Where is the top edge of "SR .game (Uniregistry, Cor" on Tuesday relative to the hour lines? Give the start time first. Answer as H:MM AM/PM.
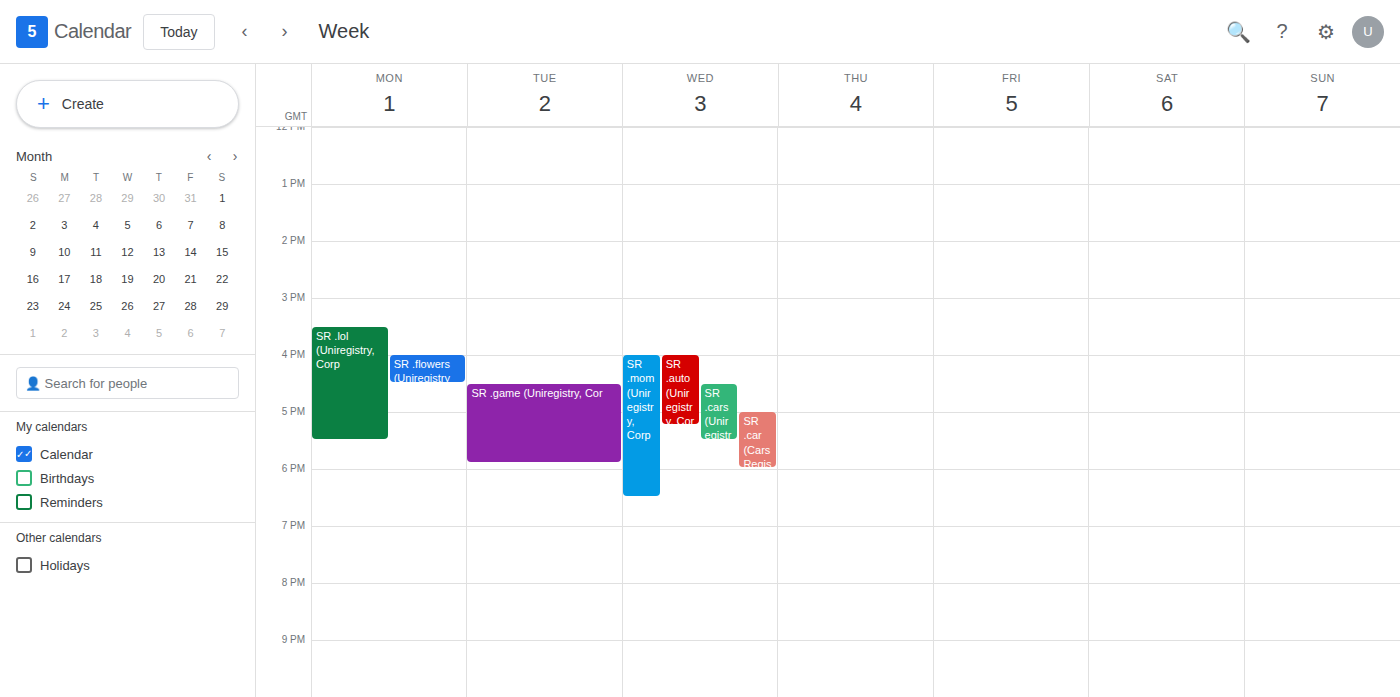
4:30 PM -- halfway between the 4 PM and 5 PM lines.